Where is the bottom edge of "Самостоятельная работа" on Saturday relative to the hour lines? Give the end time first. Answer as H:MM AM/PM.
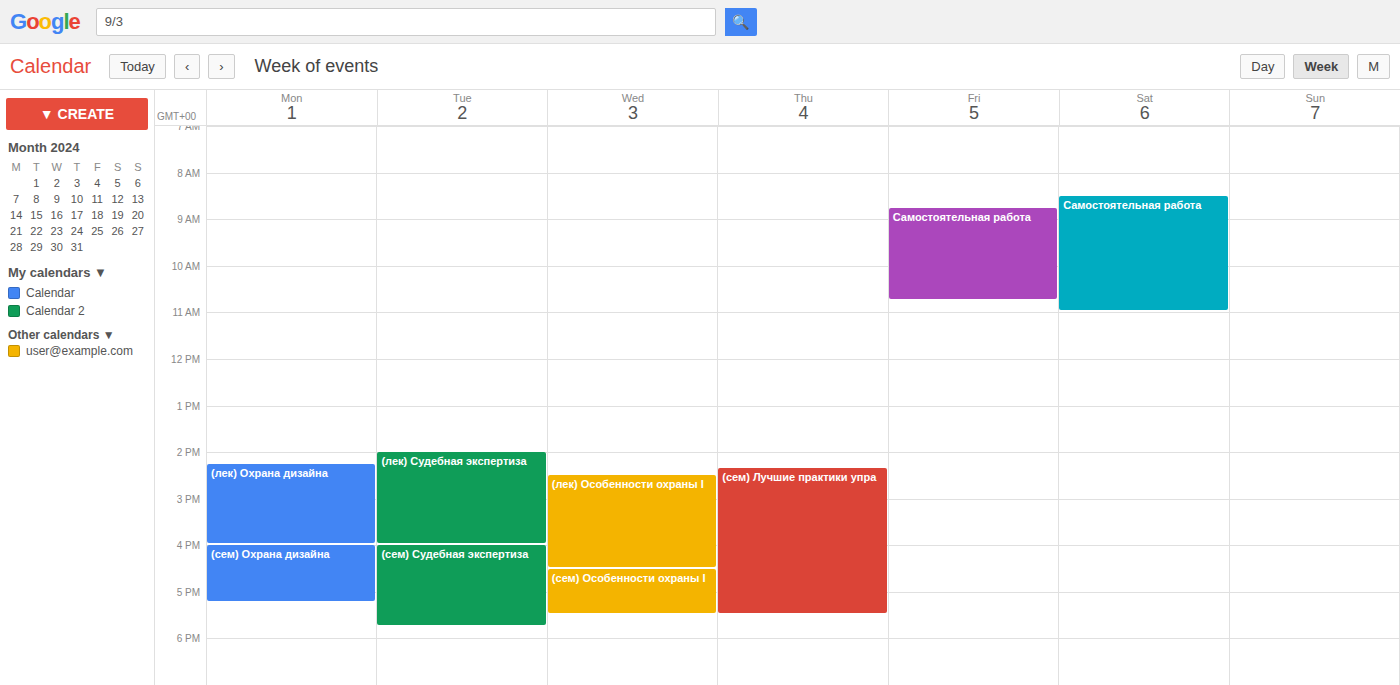
11:00 AM -- exactly on the 11 AM line.